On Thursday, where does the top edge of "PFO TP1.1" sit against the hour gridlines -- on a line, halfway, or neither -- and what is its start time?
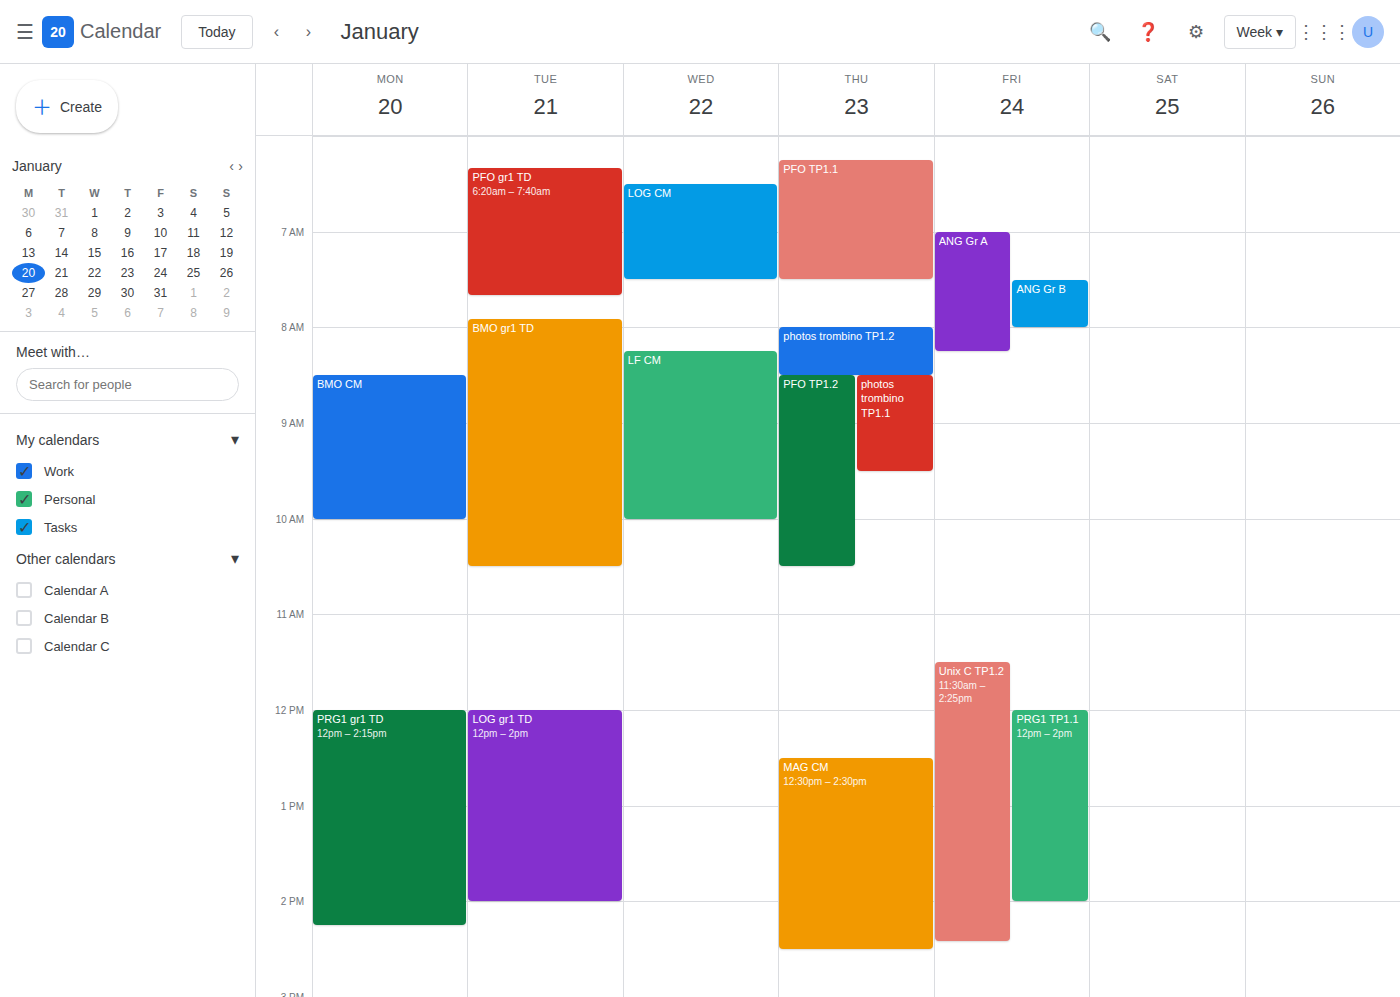
6:15 AM -- neither: a quarter of the way from the 6 AM line to the 7 AM line.